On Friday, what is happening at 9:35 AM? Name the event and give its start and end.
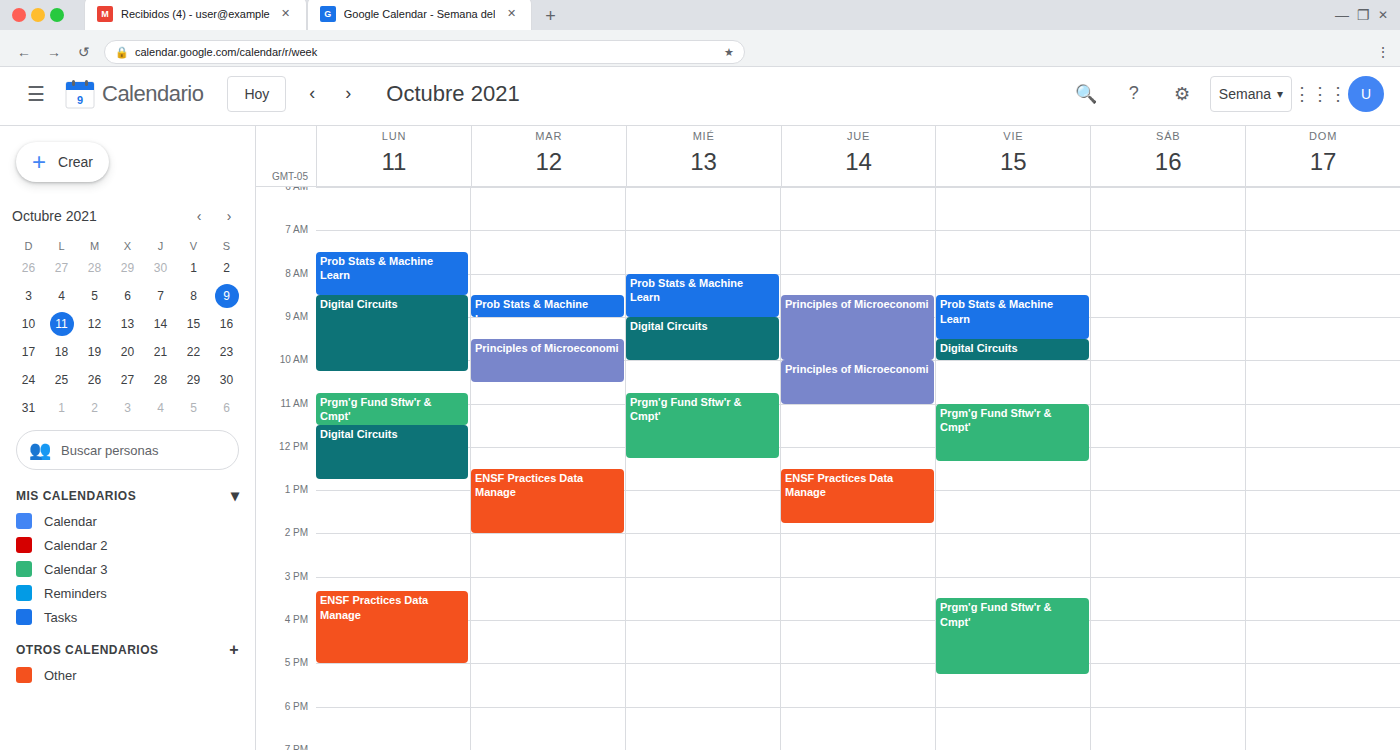
"Digital Circuits", 9:30 AM to 10:00 AM